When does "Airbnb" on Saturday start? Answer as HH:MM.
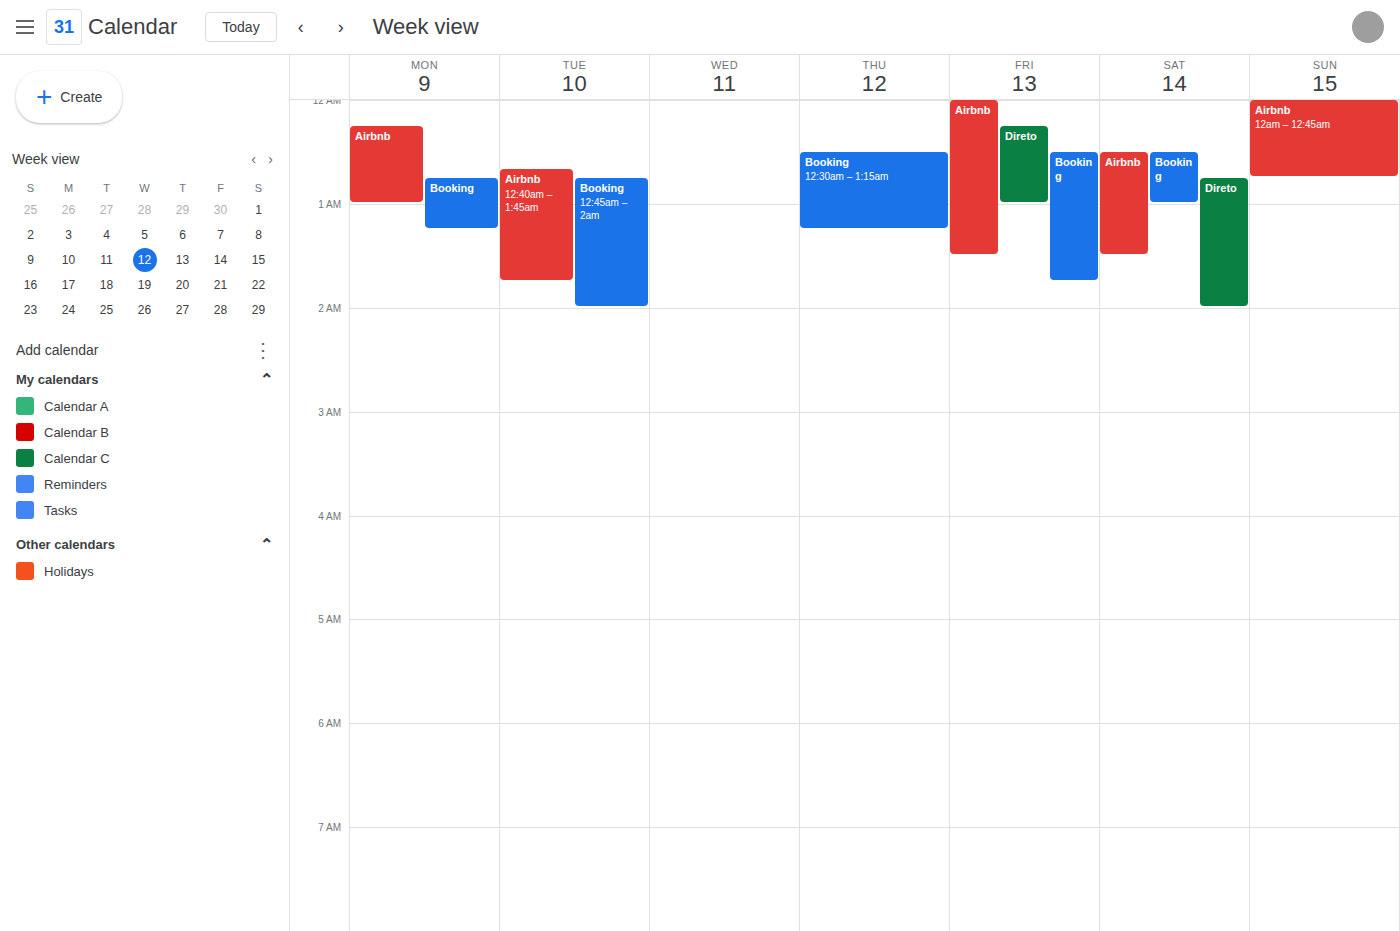
00:30